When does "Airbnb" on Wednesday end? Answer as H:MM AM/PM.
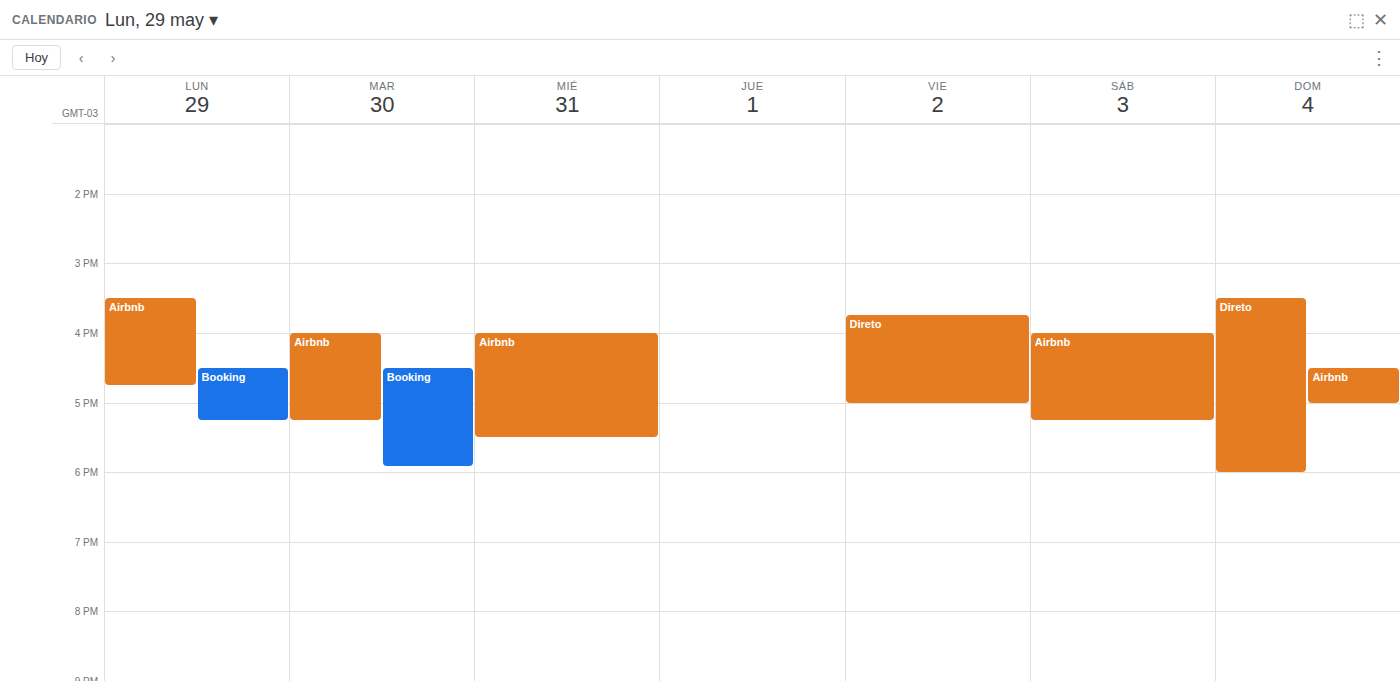
5:30 PM